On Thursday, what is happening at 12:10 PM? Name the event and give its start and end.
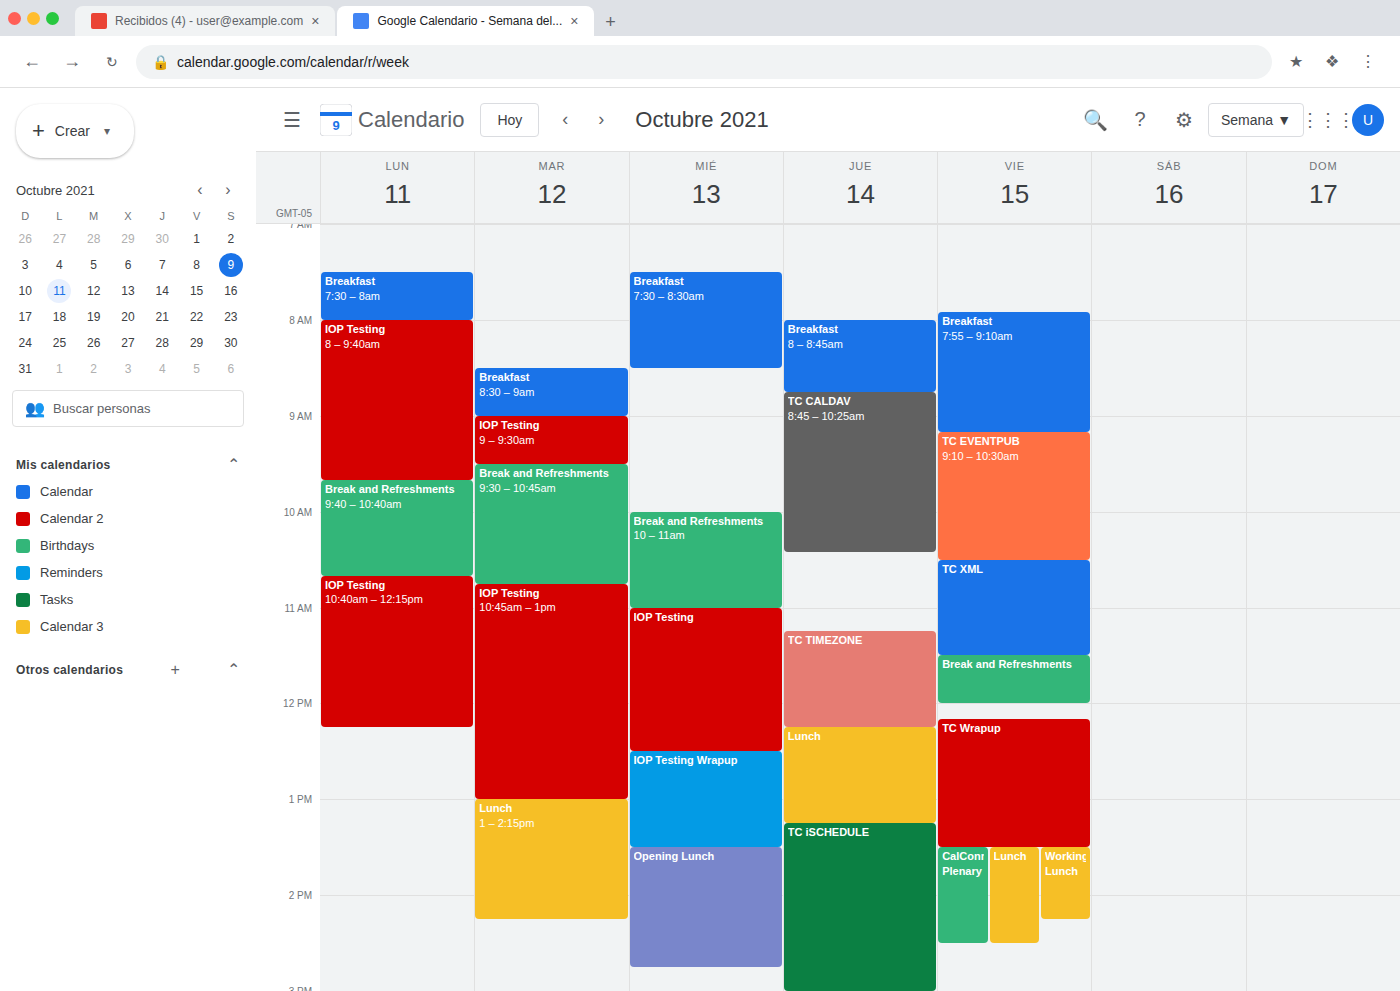
"TC TIMEZONE", 11:15 AM to 12:15 PM